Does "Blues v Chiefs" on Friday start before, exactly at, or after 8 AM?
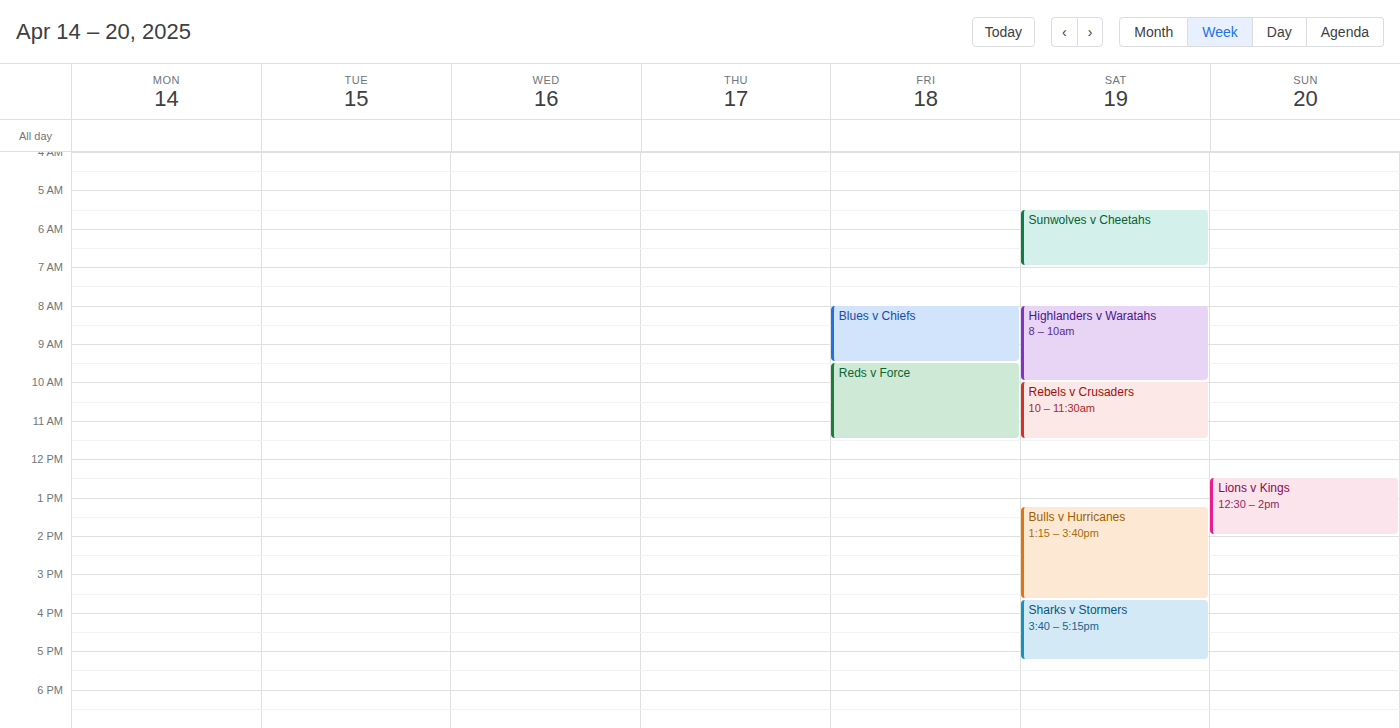
8:00 AM -- exactly at 8 AM, on the 8 AM line.